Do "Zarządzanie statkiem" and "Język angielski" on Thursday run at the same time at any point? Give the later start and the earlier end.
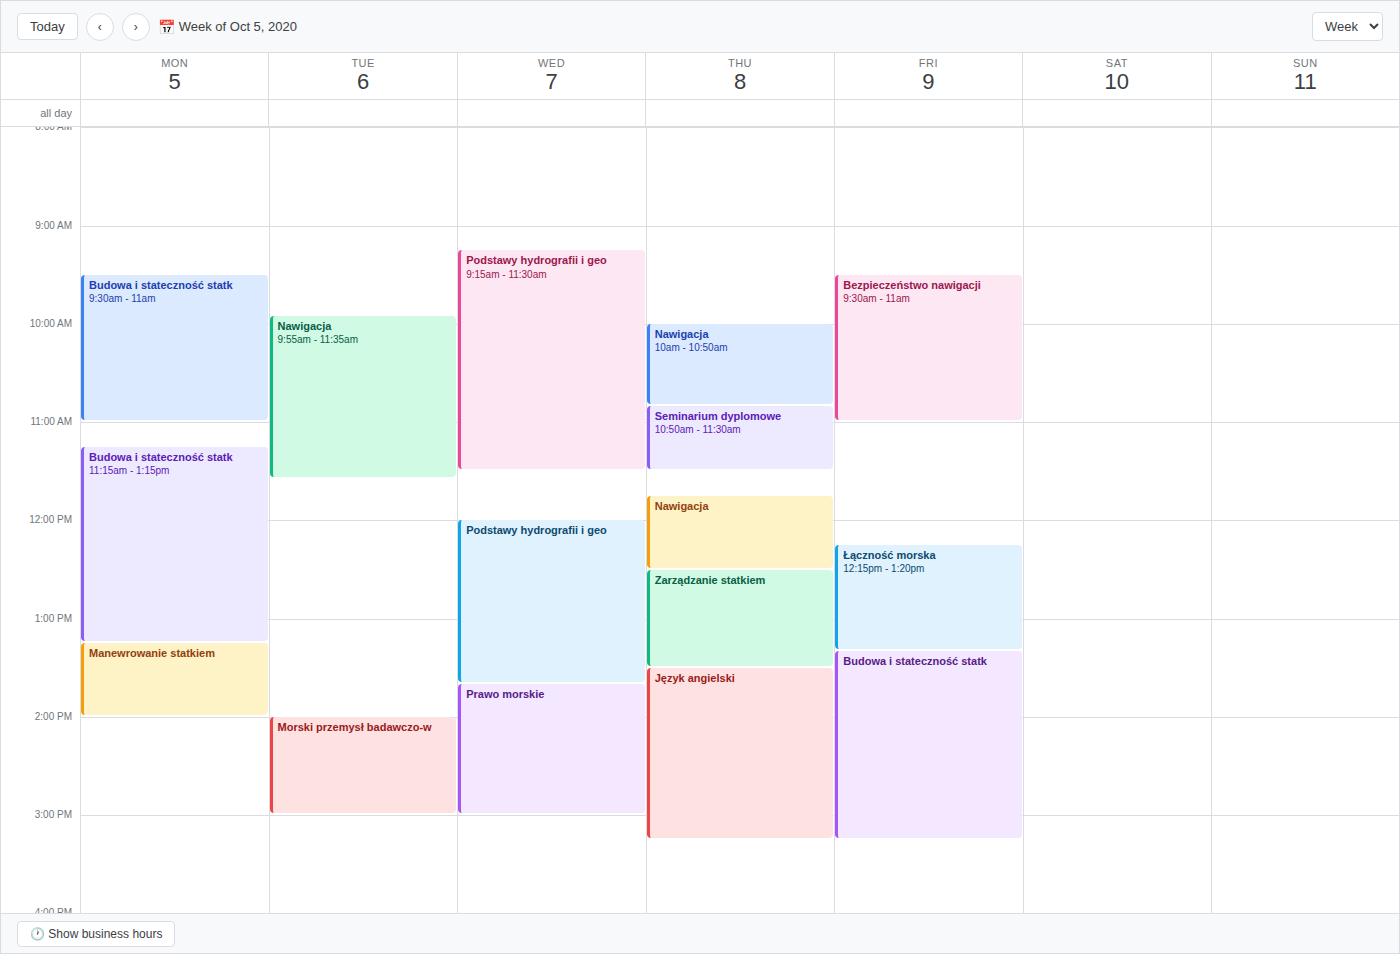
"Zarządzanie statkiem" ends at 1:30 PM, exactly when "Język angielski" starts -- they touch but do not overlap.